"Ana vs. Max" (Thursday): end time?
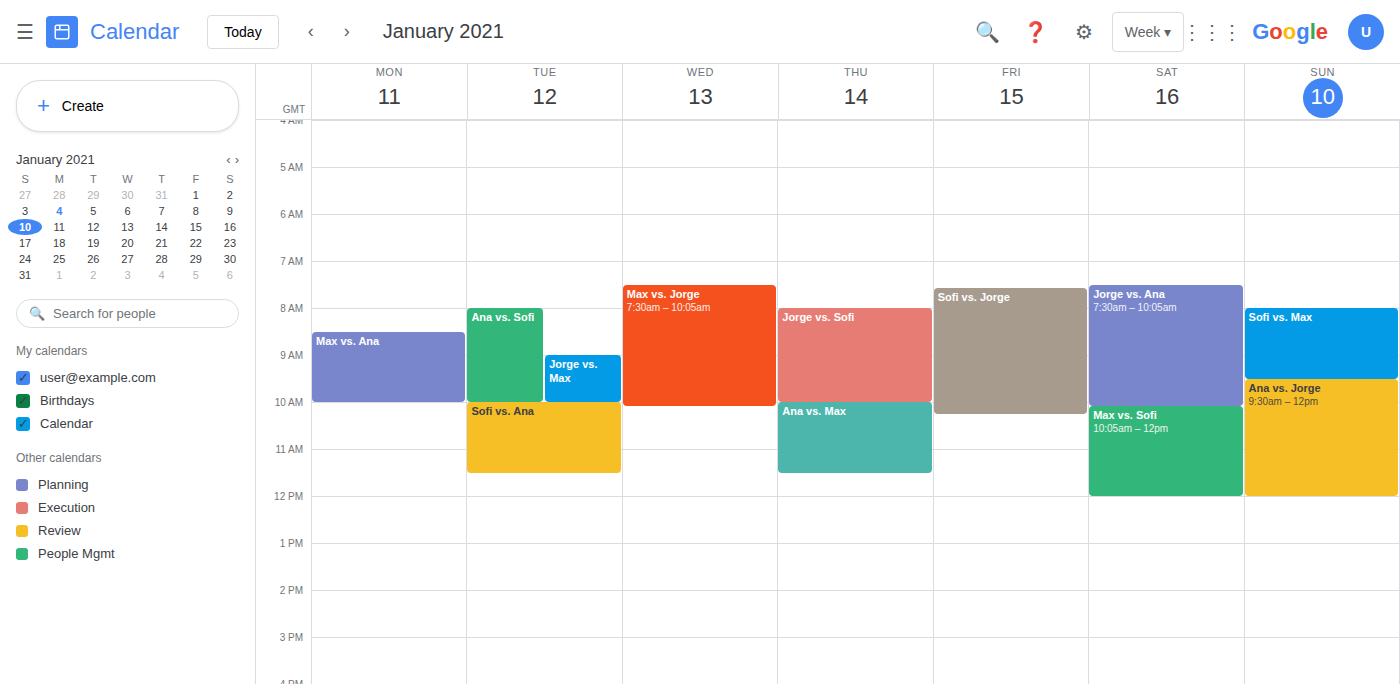
11:30 AM